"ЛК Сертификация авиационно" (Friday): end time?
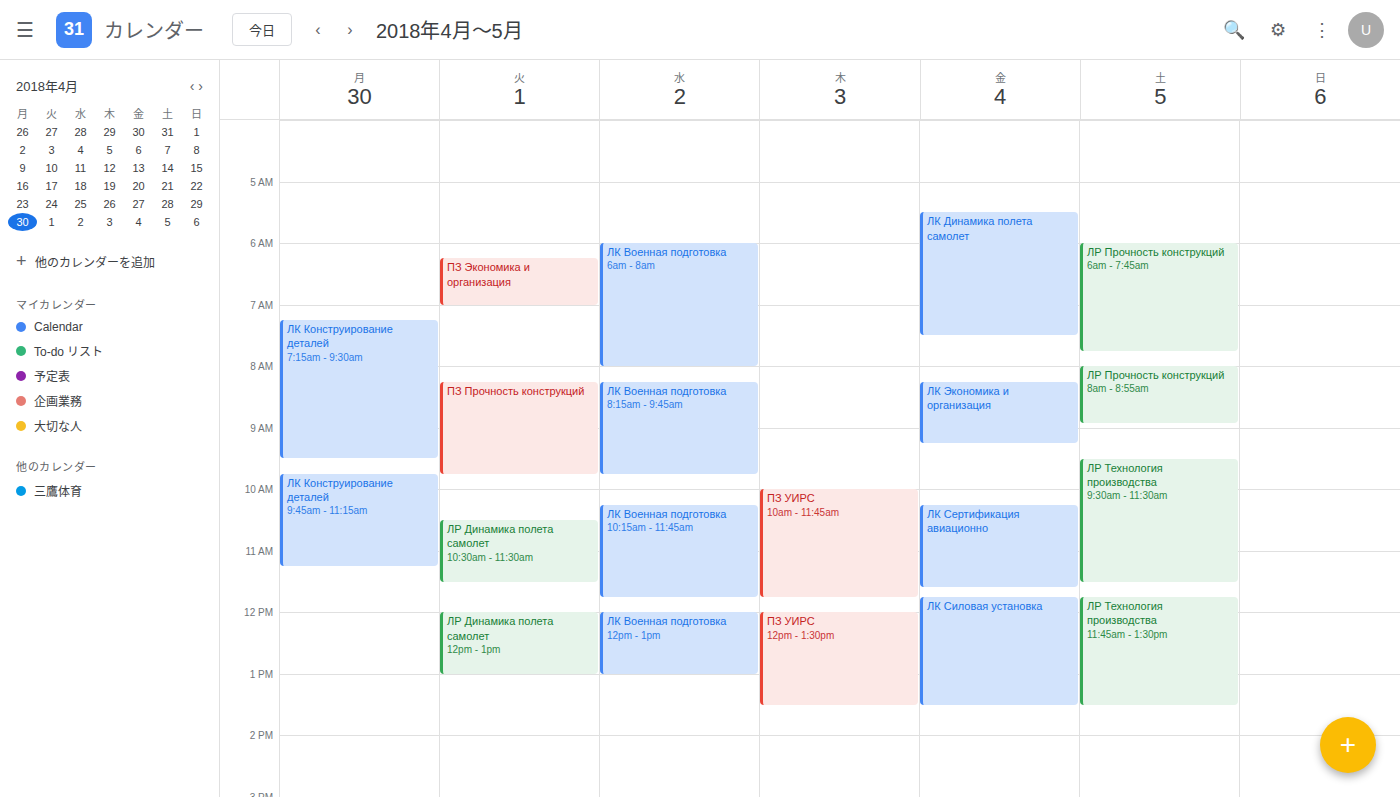
11:35 AM